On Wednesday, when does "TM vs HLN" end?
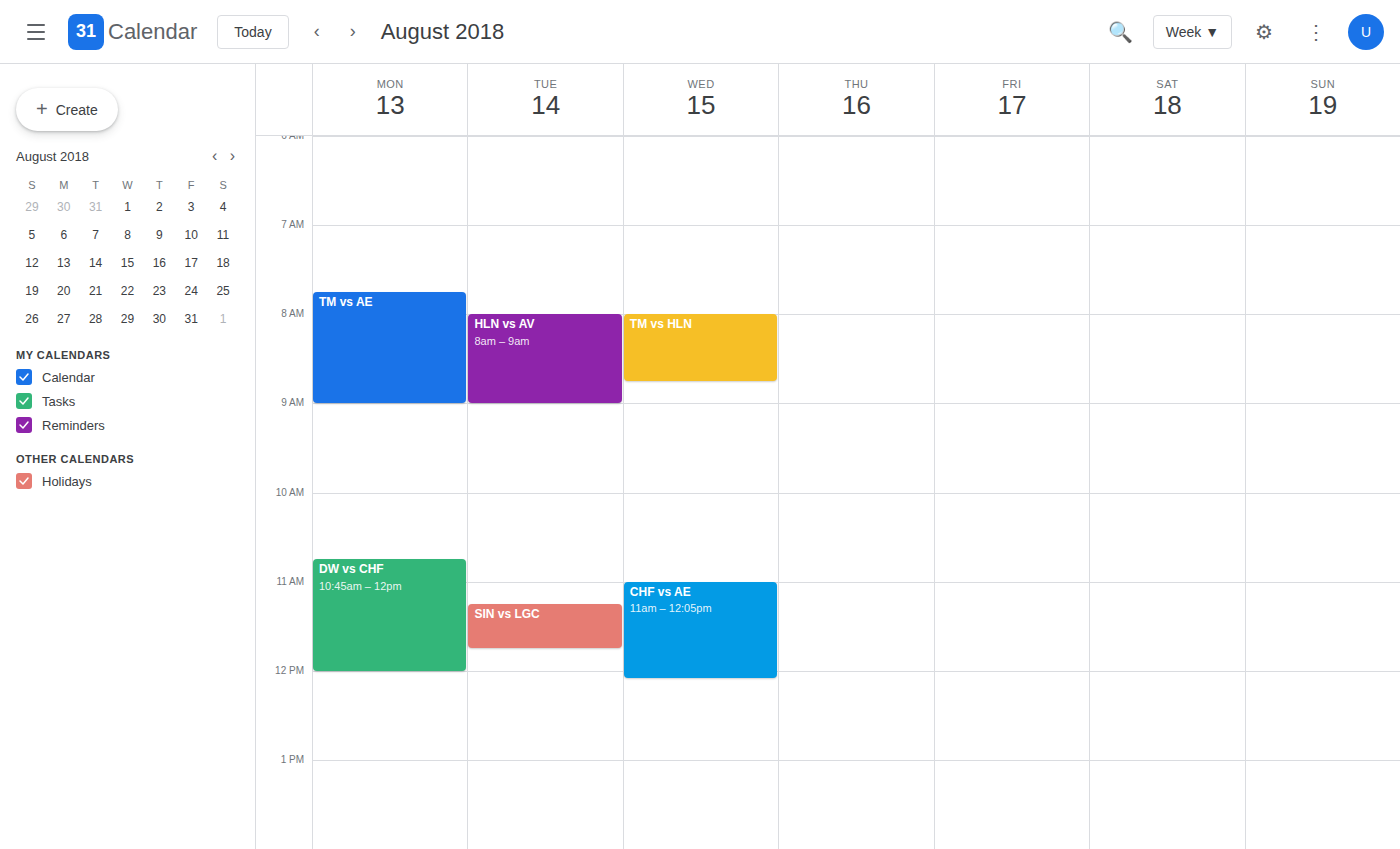
08:45